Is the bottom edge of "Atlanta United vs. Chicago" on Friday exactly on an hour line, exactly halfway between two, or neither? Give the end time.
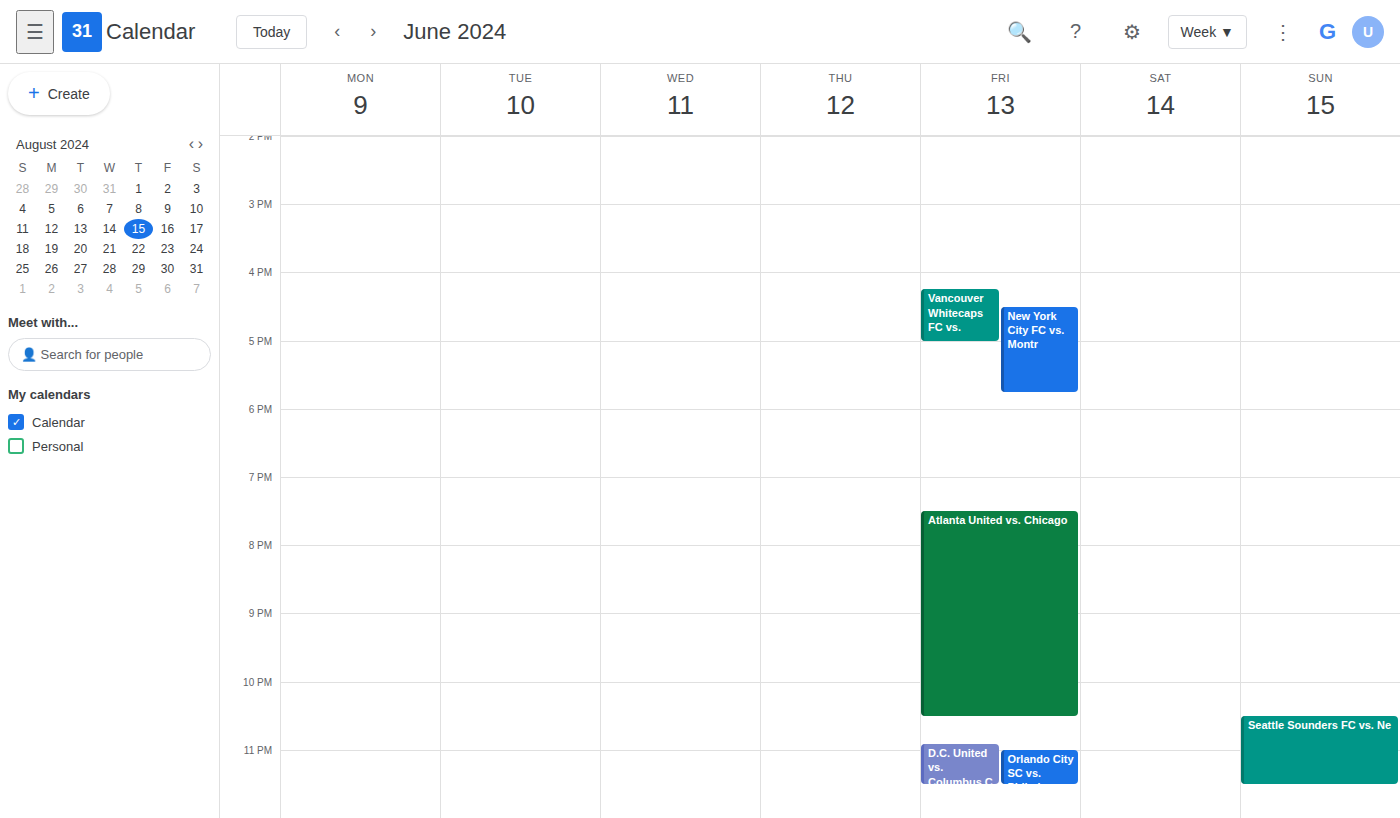
10:30 PM -- halfway between the 10 PM and 11 PM lines.